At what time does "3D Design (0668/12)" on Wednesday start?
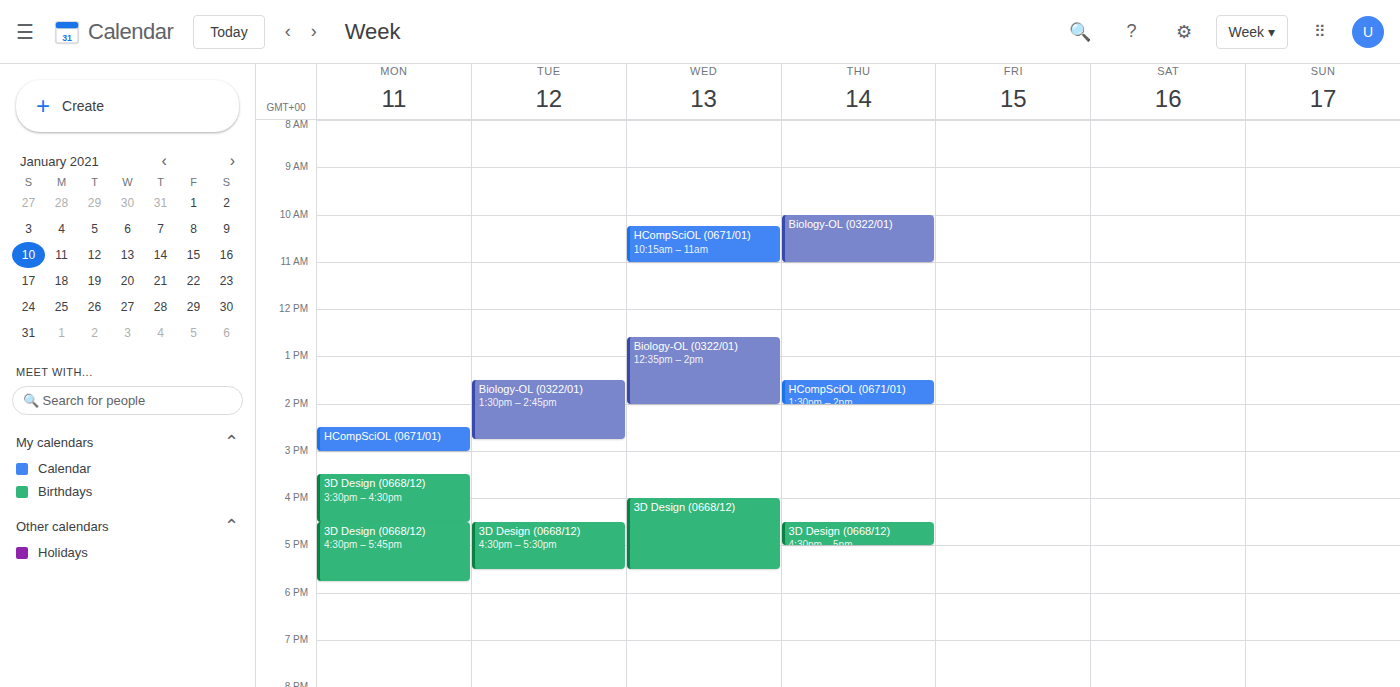
16:00